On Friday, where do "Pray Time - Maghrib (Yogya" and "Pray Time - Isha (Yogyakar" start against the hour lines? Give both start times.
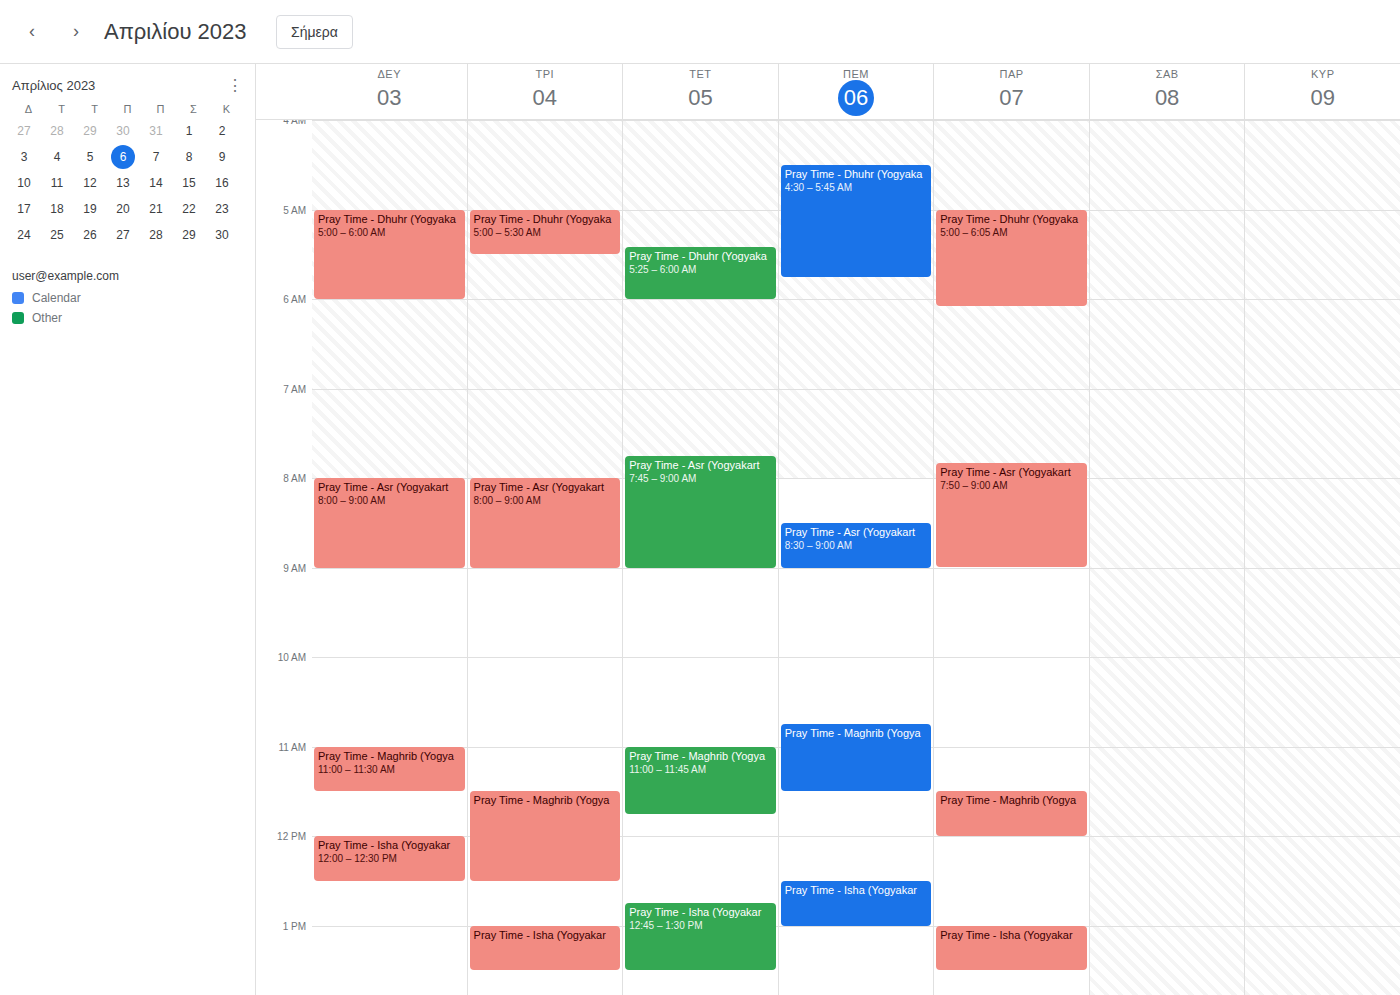
"Pray Time - Maghrib (Yogya": 11:30 AM, halfway between the 11 AM and 12 PM lines. "Pray Time - Isha (Yogyakar": 1:00 PM, exactly on the 1 PM line.